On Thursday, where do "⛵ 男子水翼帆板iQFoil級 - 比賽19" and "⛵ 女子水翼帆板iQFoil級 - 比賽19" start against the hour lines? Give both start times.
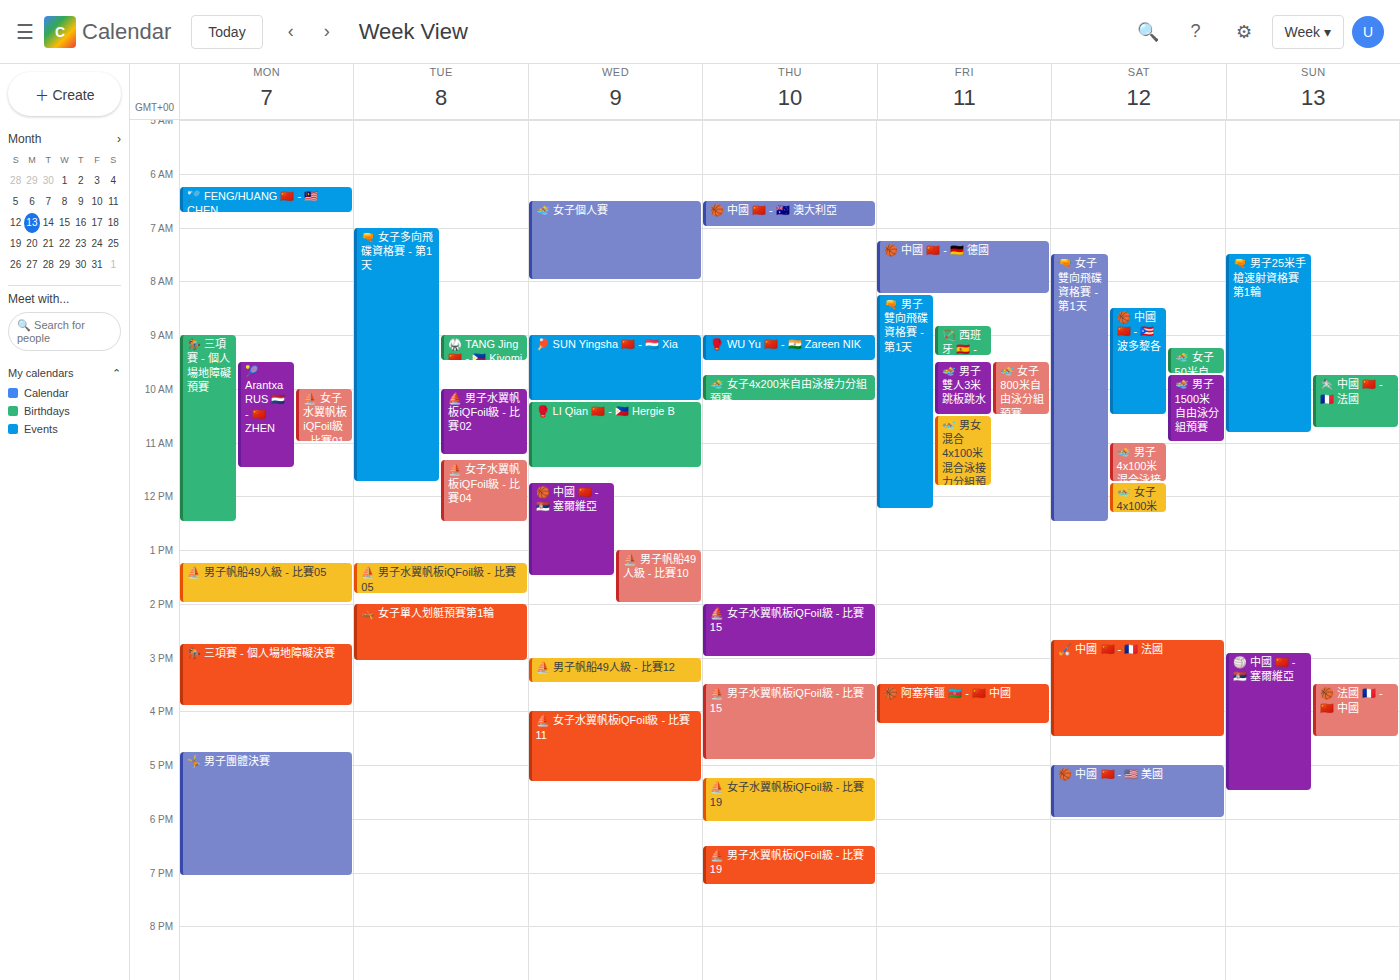
"⛵ 男子水翼帆板iQFoil級 - 比賽19": 6:30 PM, halfway between the 6 PM and 7 PM lines. "⛵ 女子水翼帆板iQFoil級 - 比賽19": 5:15 PM, neither: a quarter of the way from the 5 PM line to the 6 PM line.